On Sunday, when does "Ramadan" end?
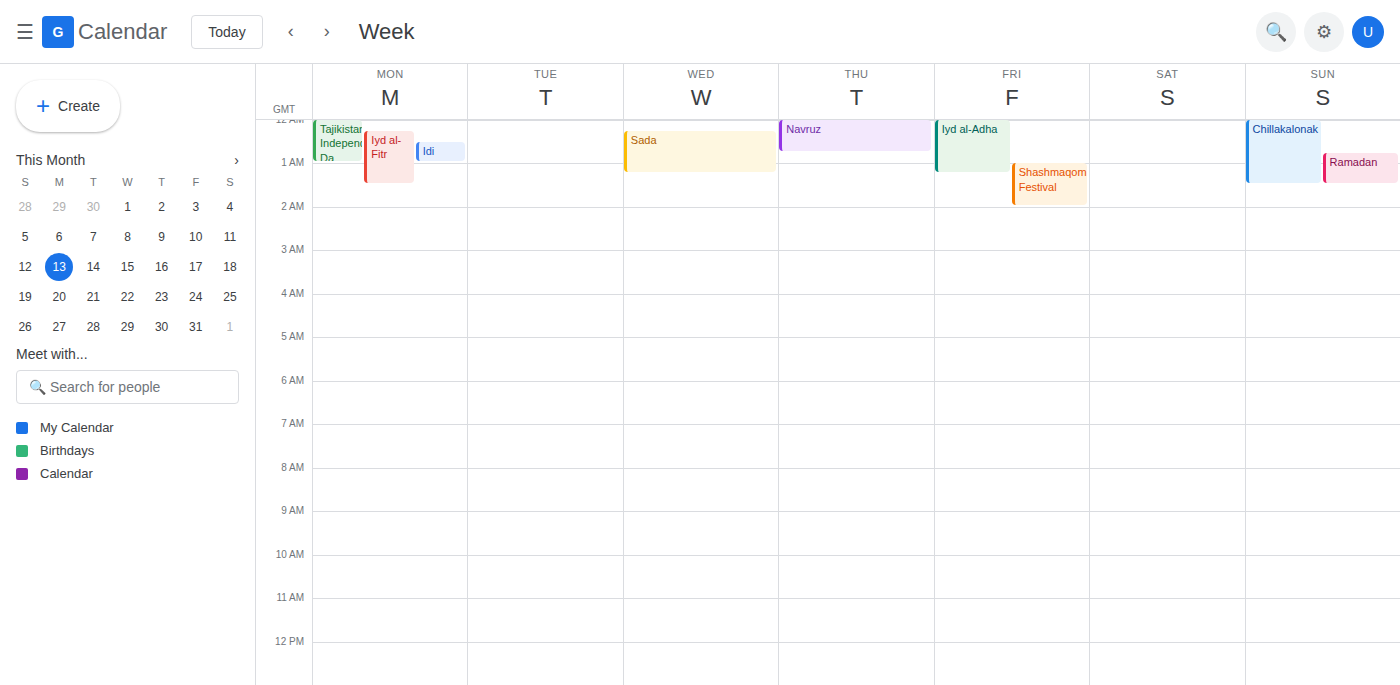
1:30 AM